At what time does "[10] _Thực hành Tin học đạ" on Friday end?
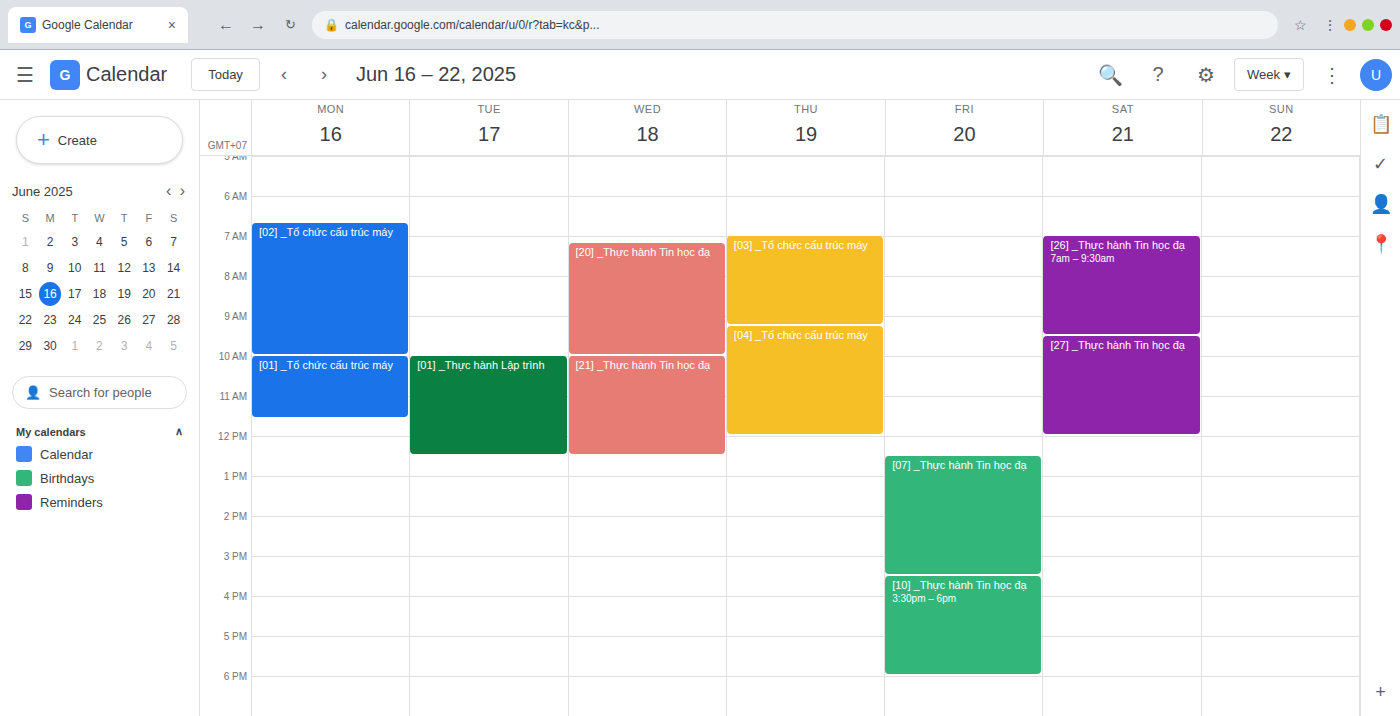
6:00 PM